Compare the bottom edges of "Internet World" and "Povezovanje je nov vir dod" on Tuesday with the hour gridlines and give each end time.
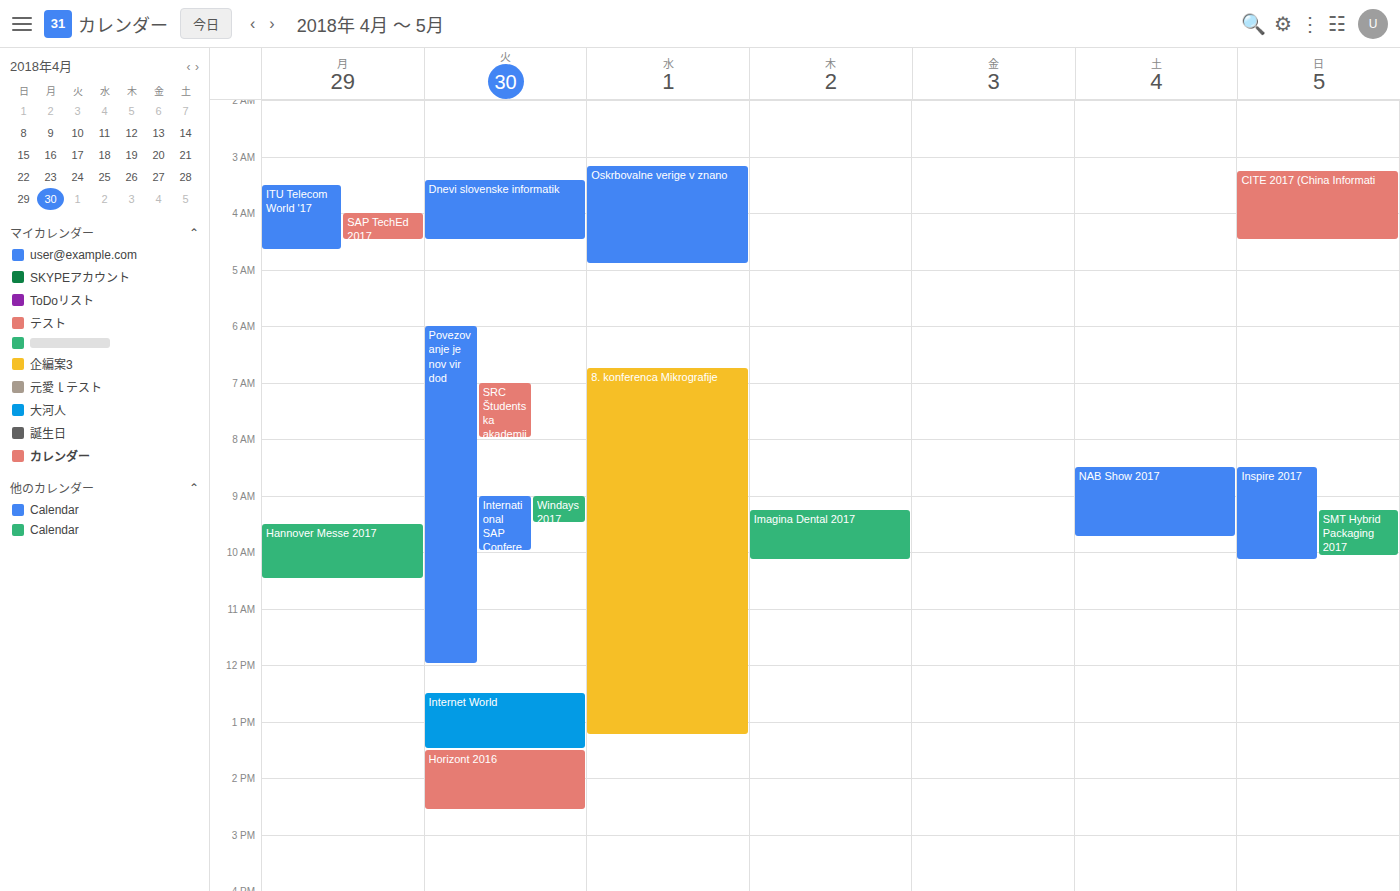
"Internet World": 1:30 PM, halfway between the 1 PM and 2 PM lines. "Povezovanje je nov vir dod": 12:00 PM, exactly on the 12 PM line.